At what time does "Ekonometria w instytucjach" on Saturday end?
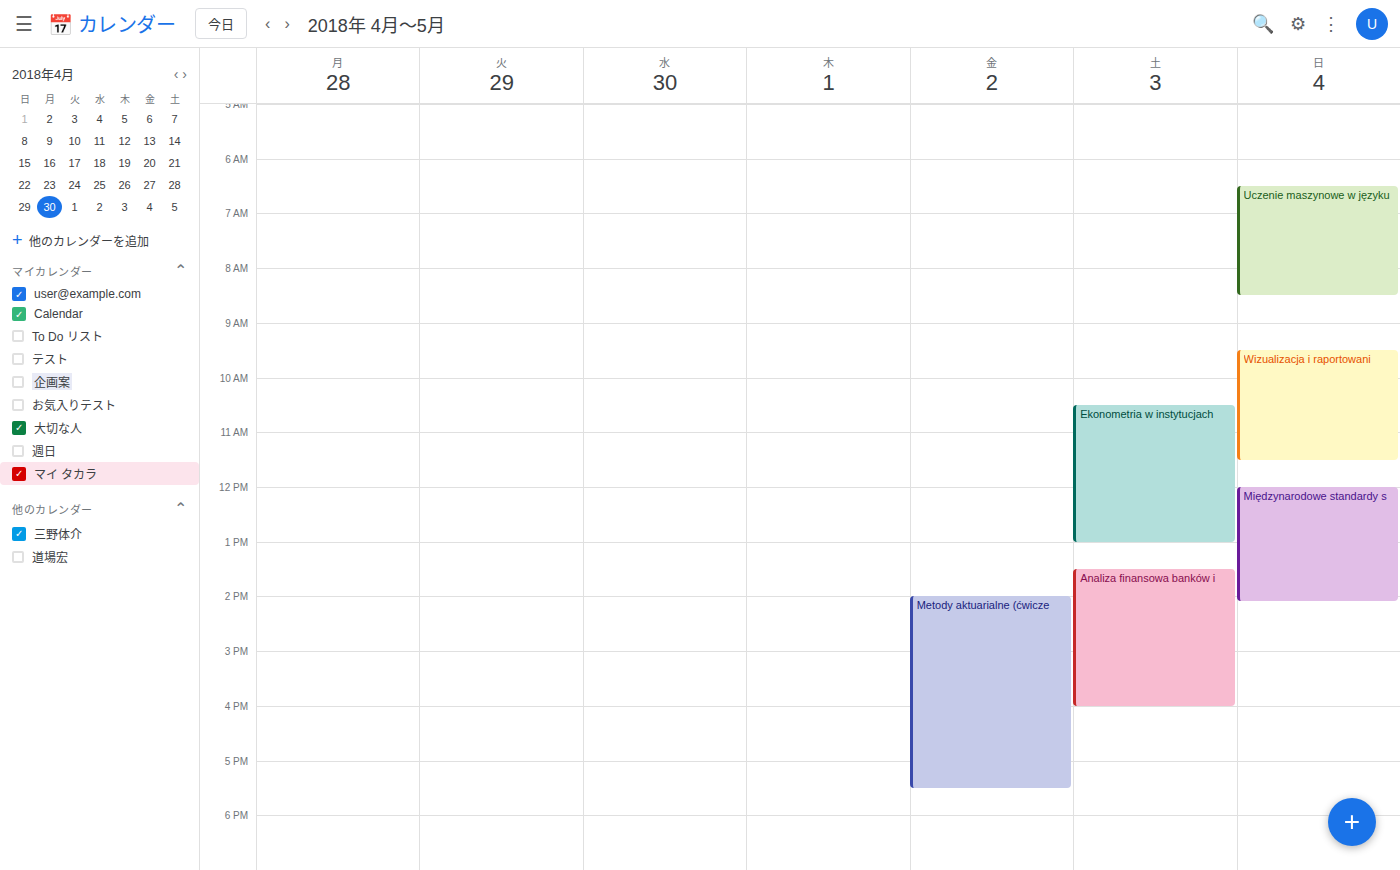
1:00 PM